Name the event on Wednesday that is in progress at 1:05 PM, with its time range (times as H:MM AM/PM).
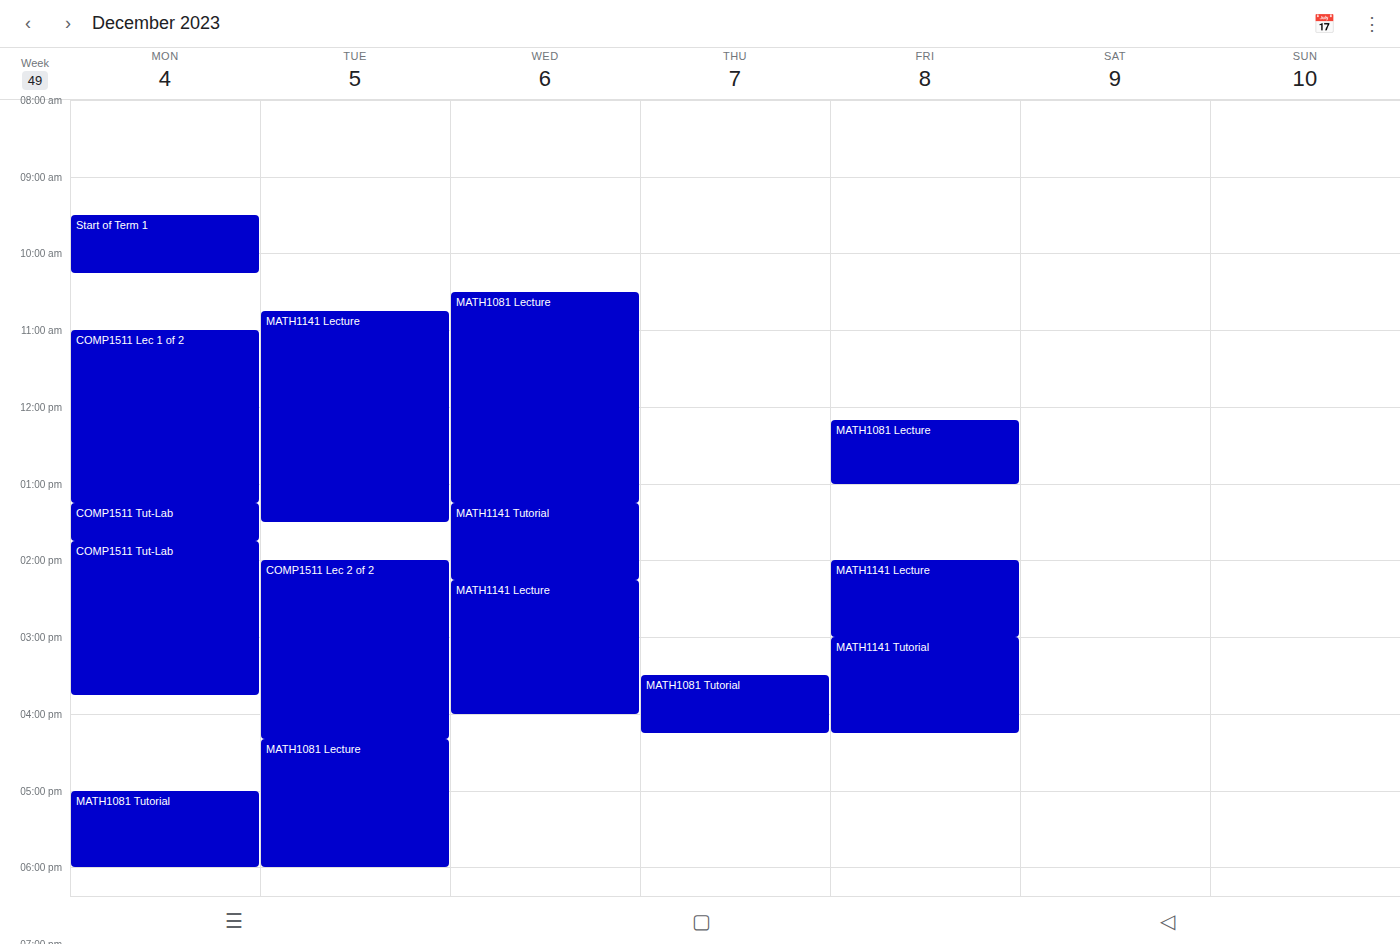
"MATH1081 Lecture", 10:30 AM to 1:15 PM